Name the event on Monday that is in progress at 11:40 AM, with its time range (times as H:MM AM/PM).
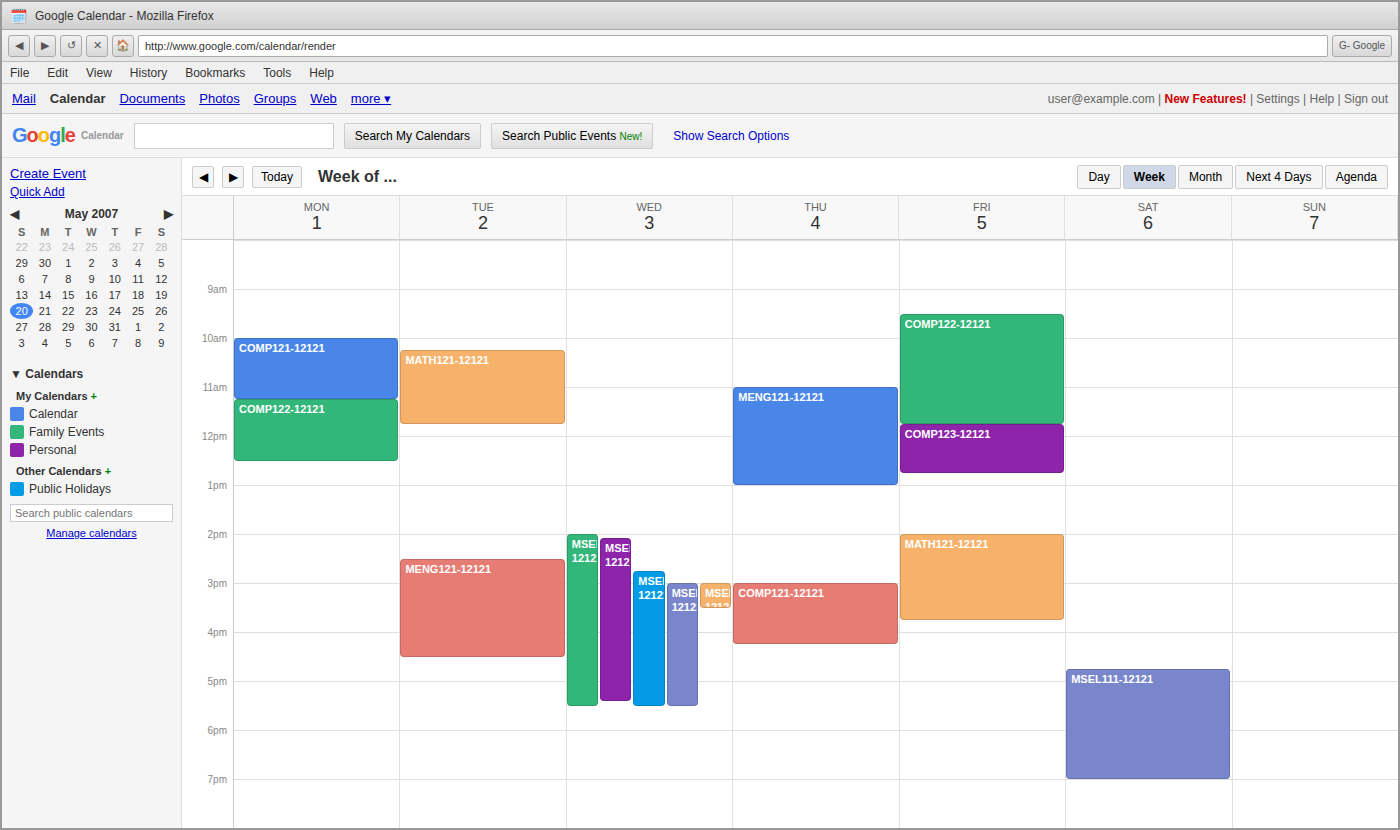
"COMP122-12121", 11:15 AM to 12:30 PM